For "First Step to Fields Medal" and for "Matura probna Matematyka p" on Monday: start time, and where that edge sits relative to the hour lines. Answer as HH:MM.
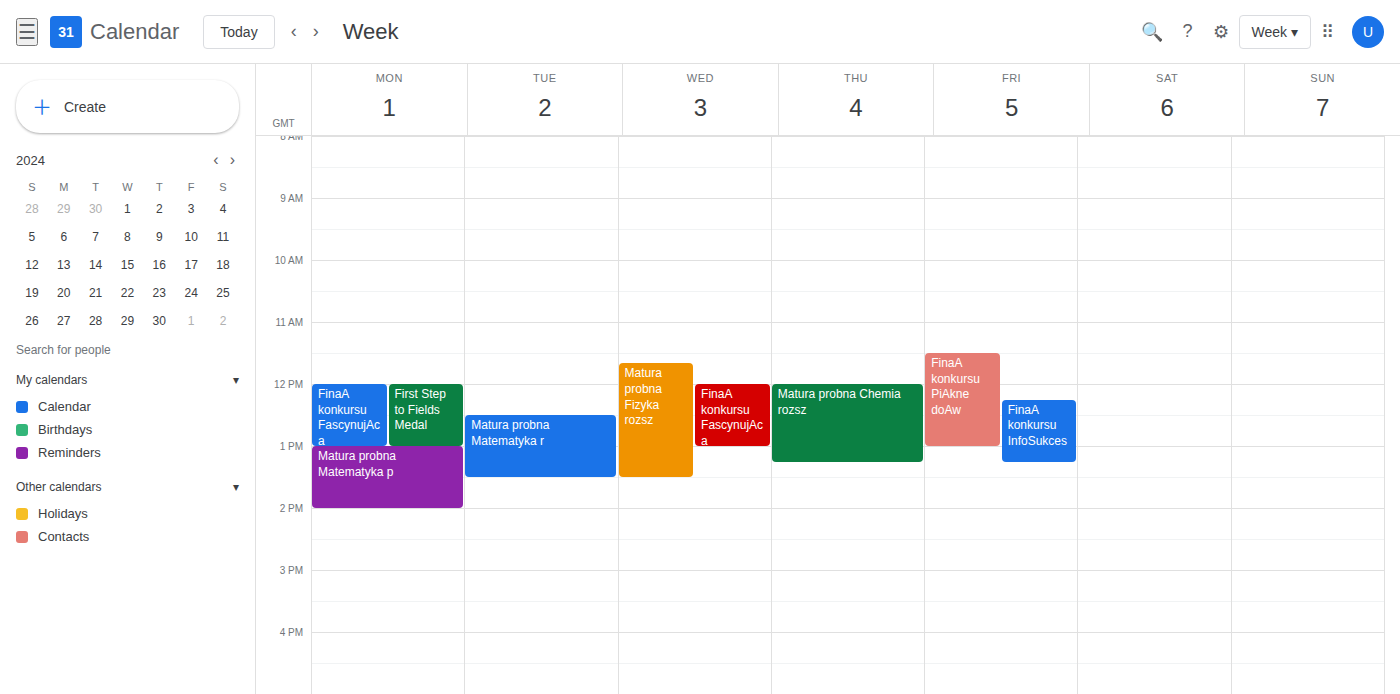
"First Step to Fields Medal": 12:00, exactly on the 12:00 line. "Matura probna Matematyka p": 13:00, exactly on the 13:00 line.